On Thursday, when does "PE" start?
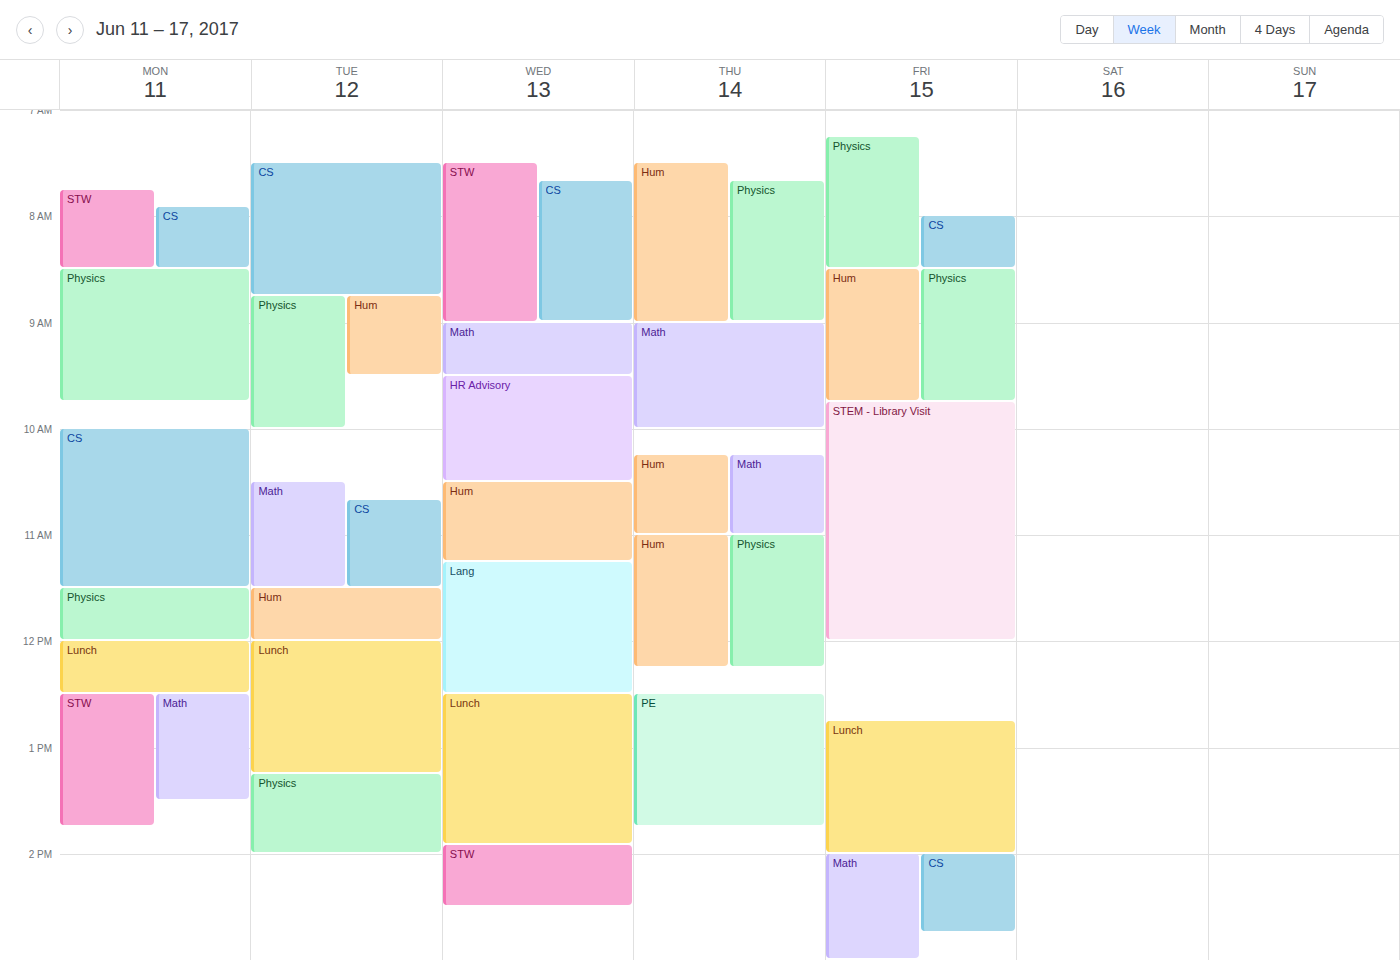
12:30 PM